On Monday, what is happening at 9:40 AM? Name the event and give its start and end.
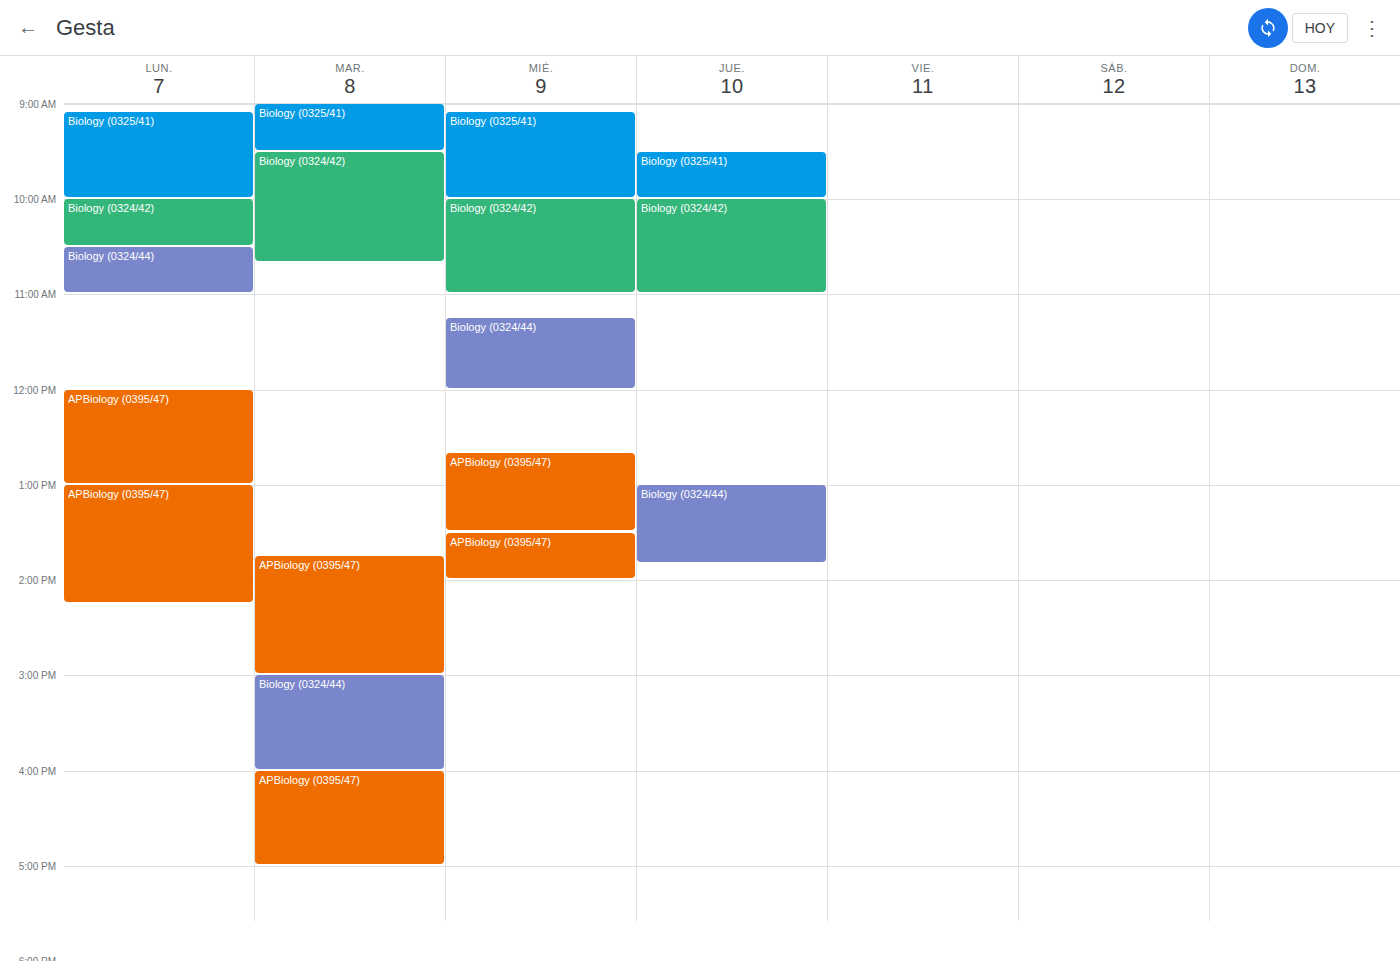
"Biology (0325/41)", 9:05 AM to 10:00 AM